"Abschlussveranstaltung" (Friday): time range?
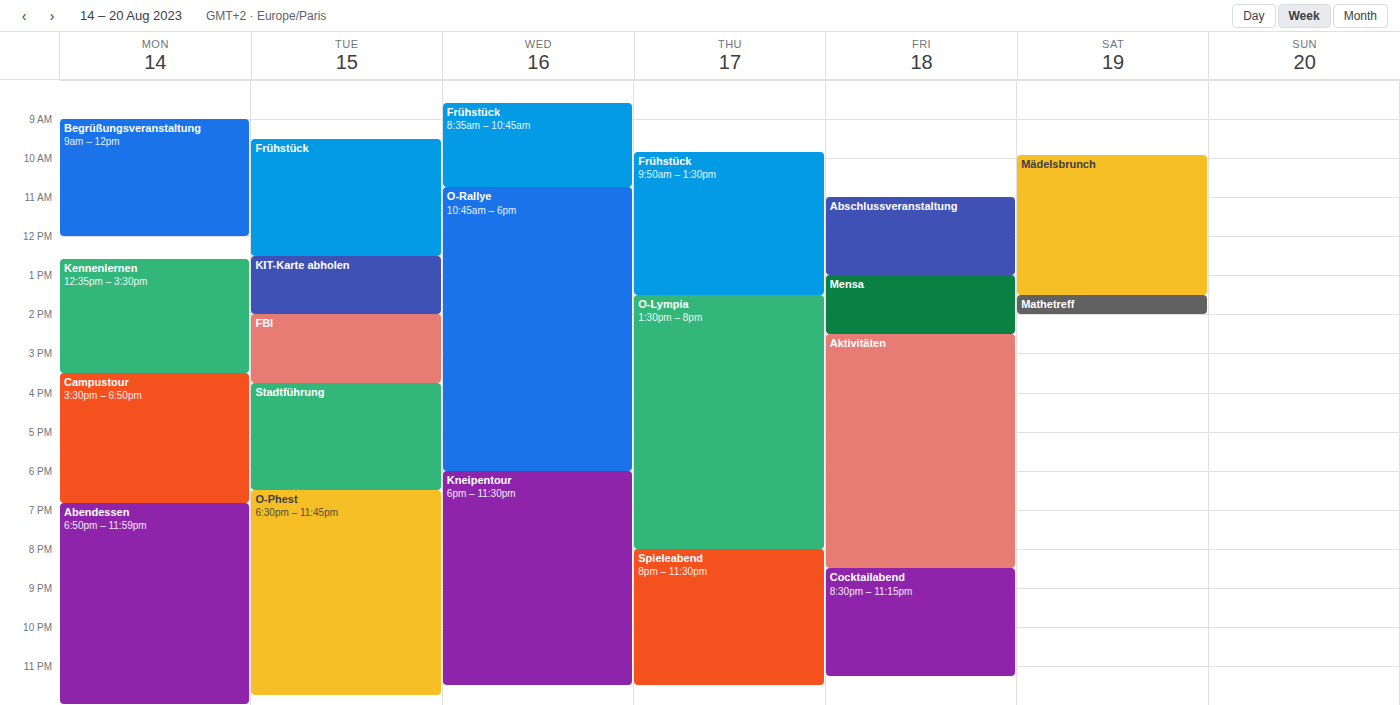
11:00 AM to 1:00 PM